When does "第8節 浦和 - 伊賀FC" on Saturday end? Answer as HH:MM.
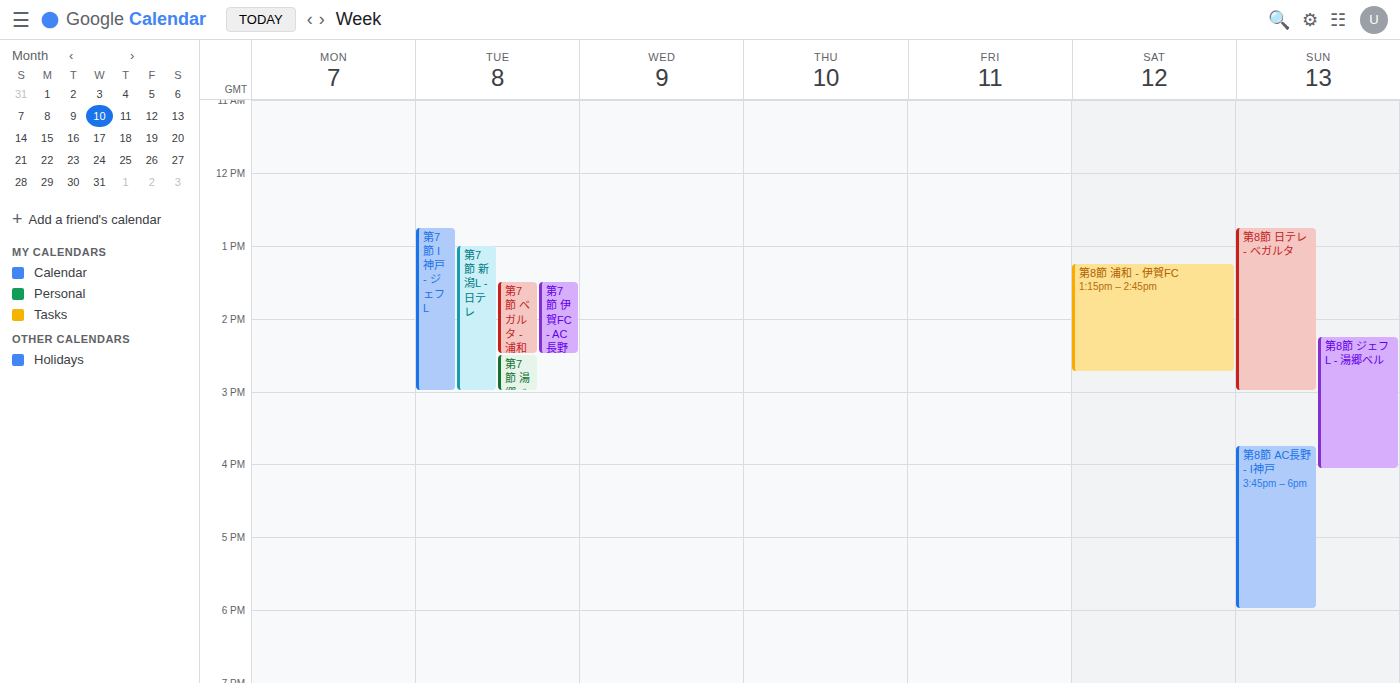
14:45